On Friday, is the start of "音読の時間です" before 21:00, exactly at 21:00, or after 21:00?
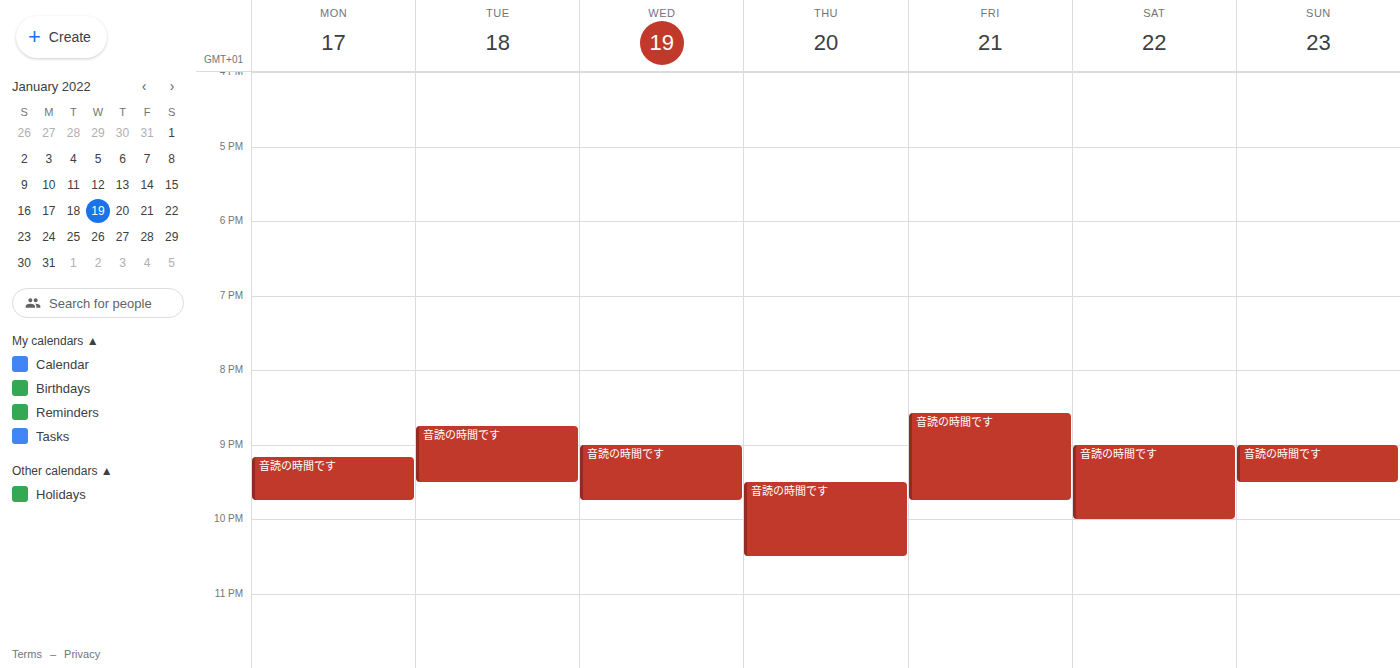
20:35 -- before 21:00, 25 minutes above the 21:00 line.